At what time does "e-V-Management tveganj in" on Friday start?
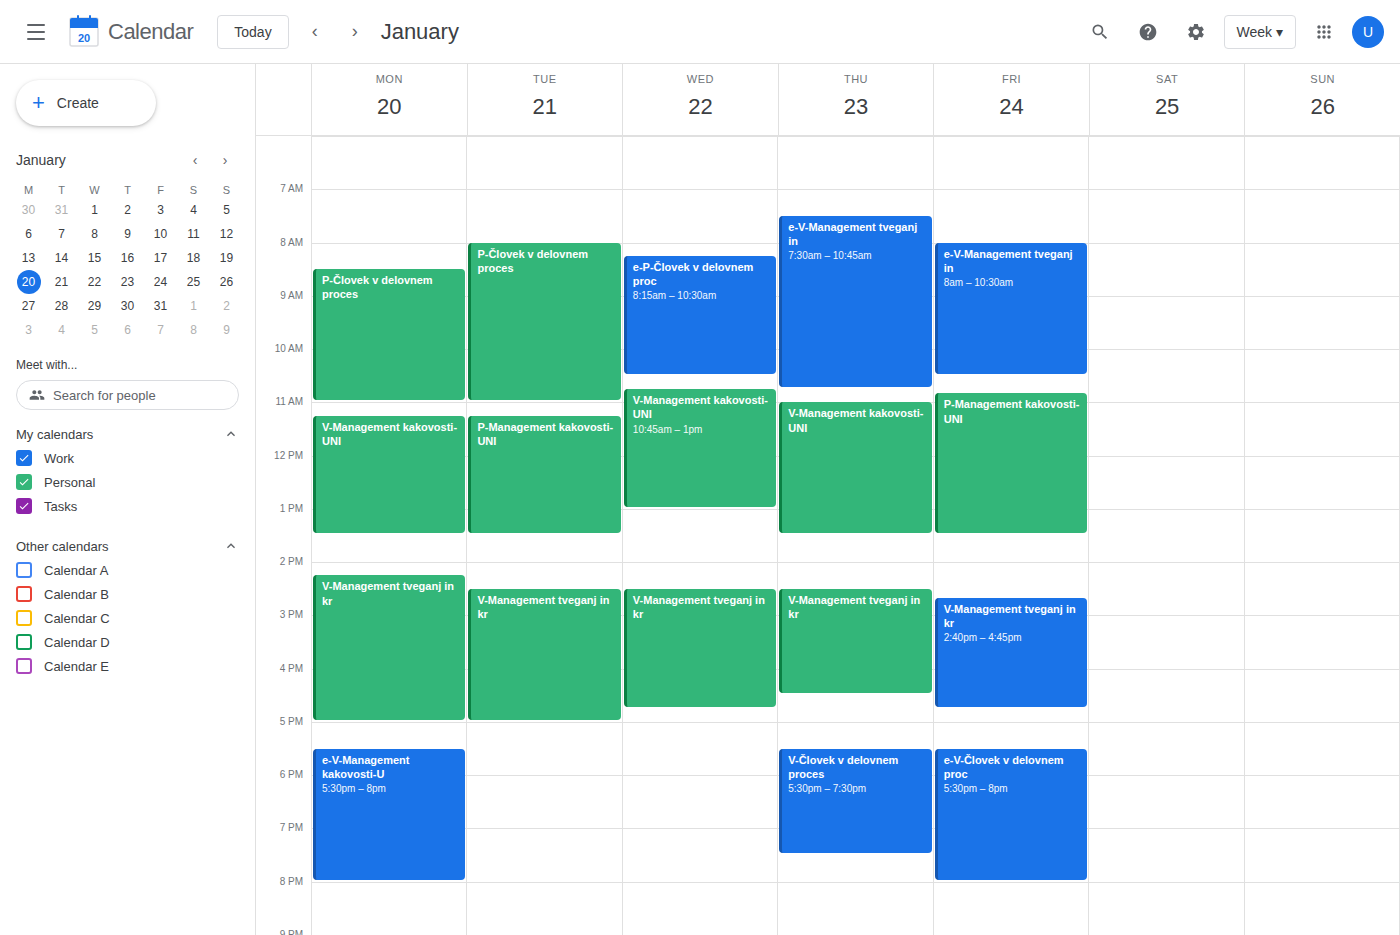
8:00 AM